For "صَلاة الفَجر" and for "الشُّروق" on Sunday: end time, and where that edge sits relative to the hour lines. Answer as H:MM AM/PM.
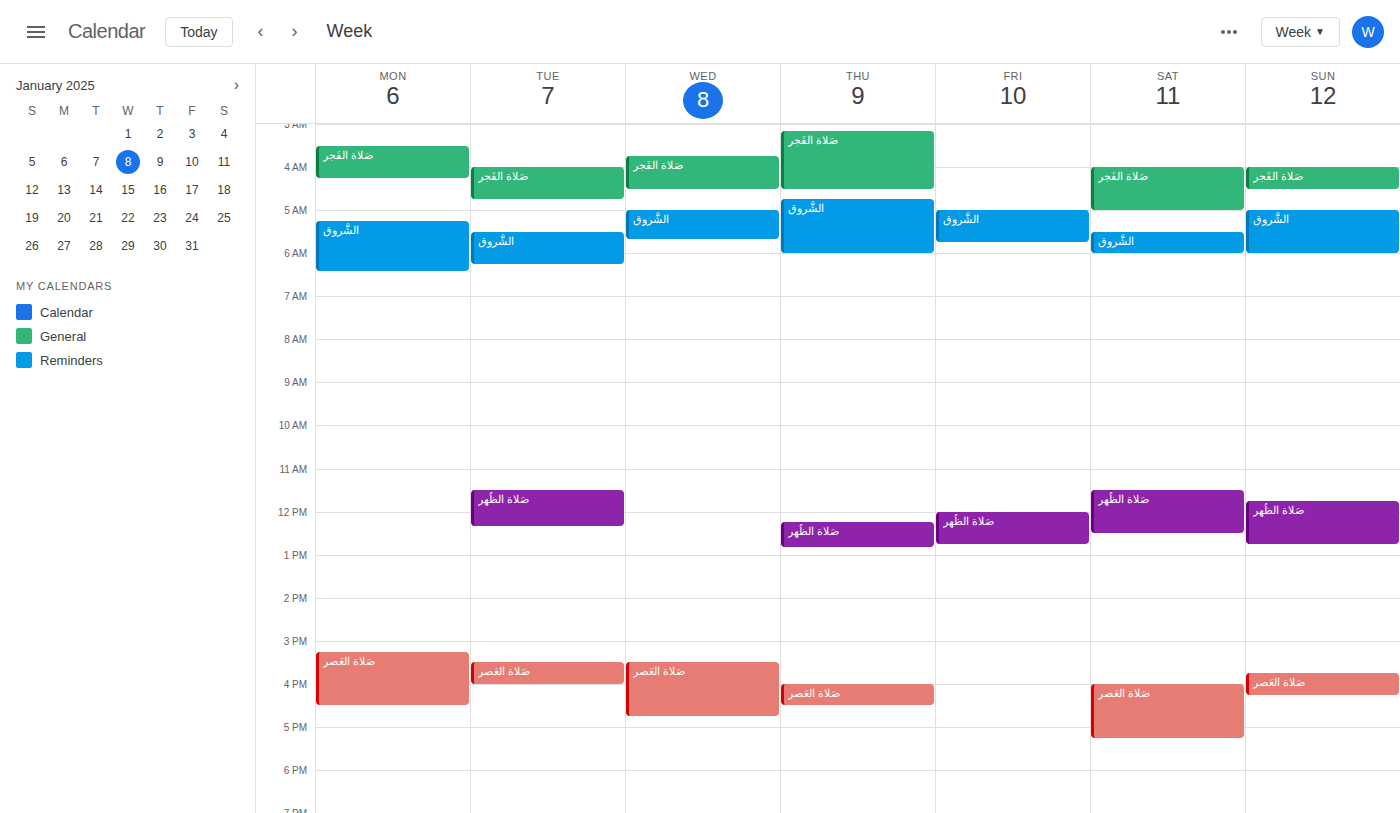
"صَلاة الفَجر": 4:30 AM, halfway between the 4 AM and 5 AM lines. "الشُّروق": 6:00 AM, exactly on the 6 AM line.